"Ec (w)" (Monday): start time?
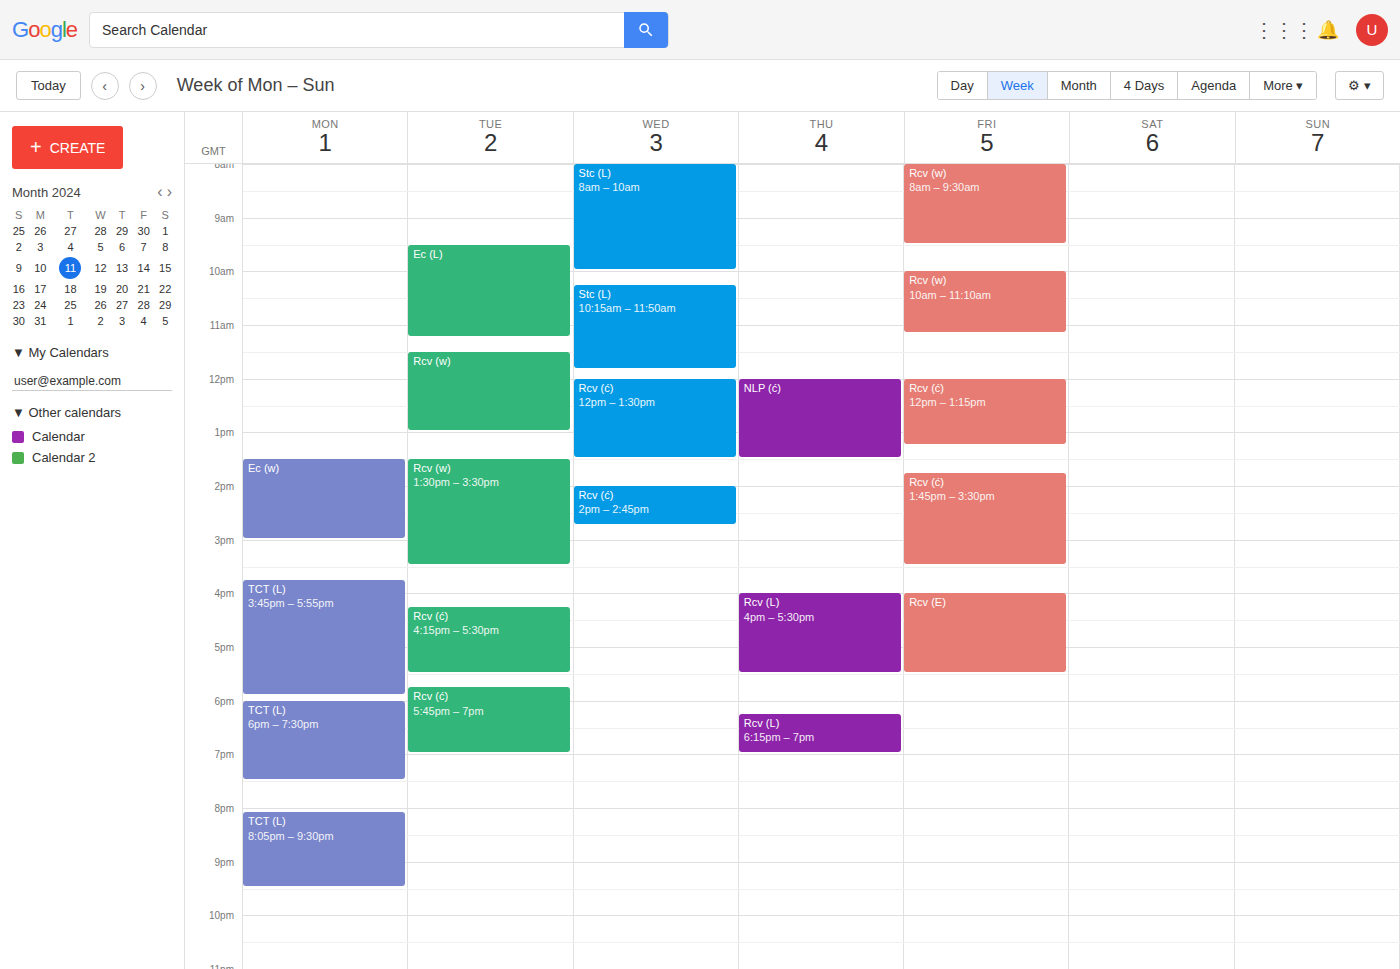
1:30 PM